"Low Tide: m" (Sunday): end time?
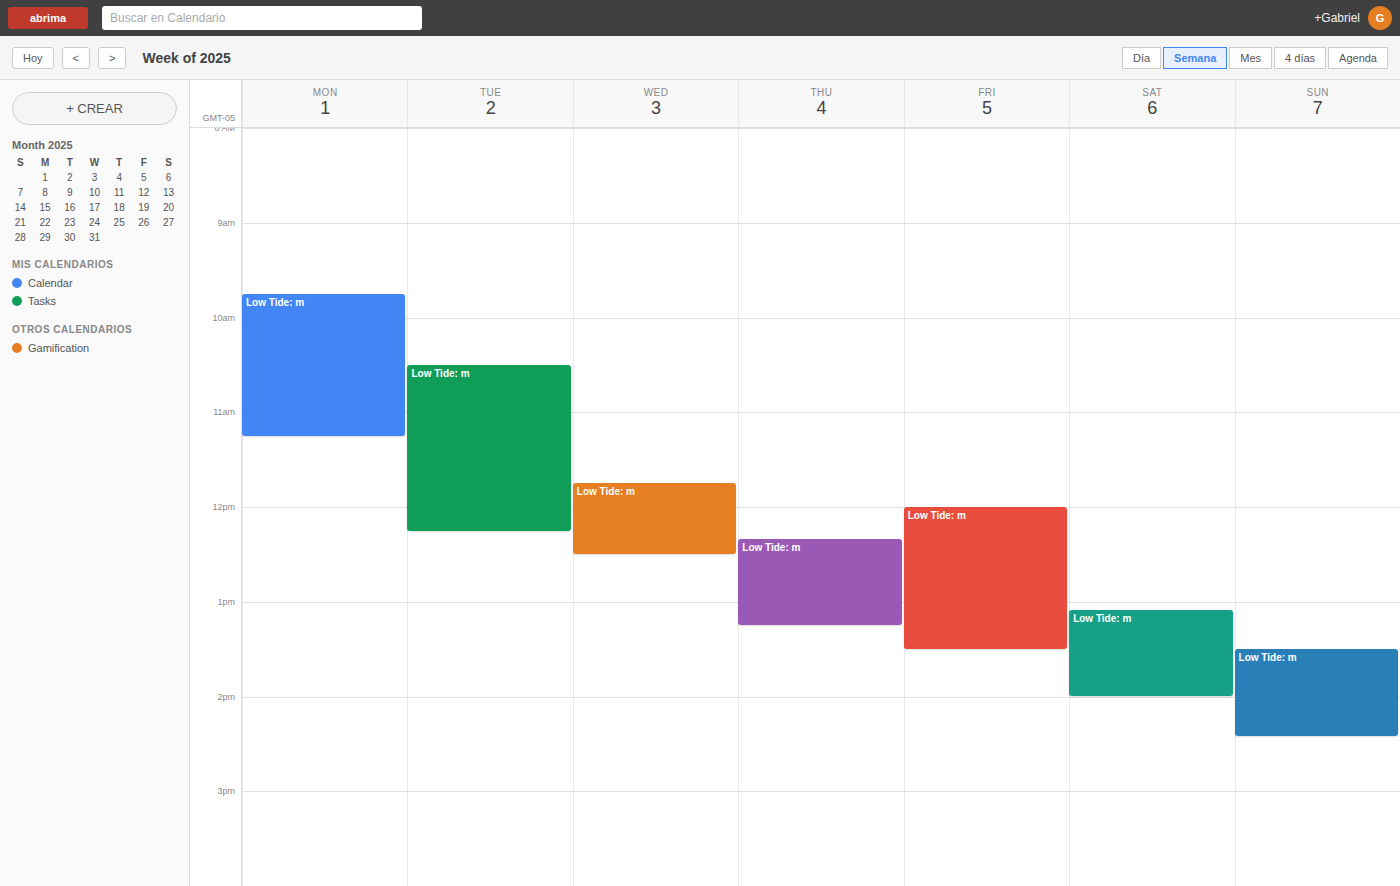
2:25 PM